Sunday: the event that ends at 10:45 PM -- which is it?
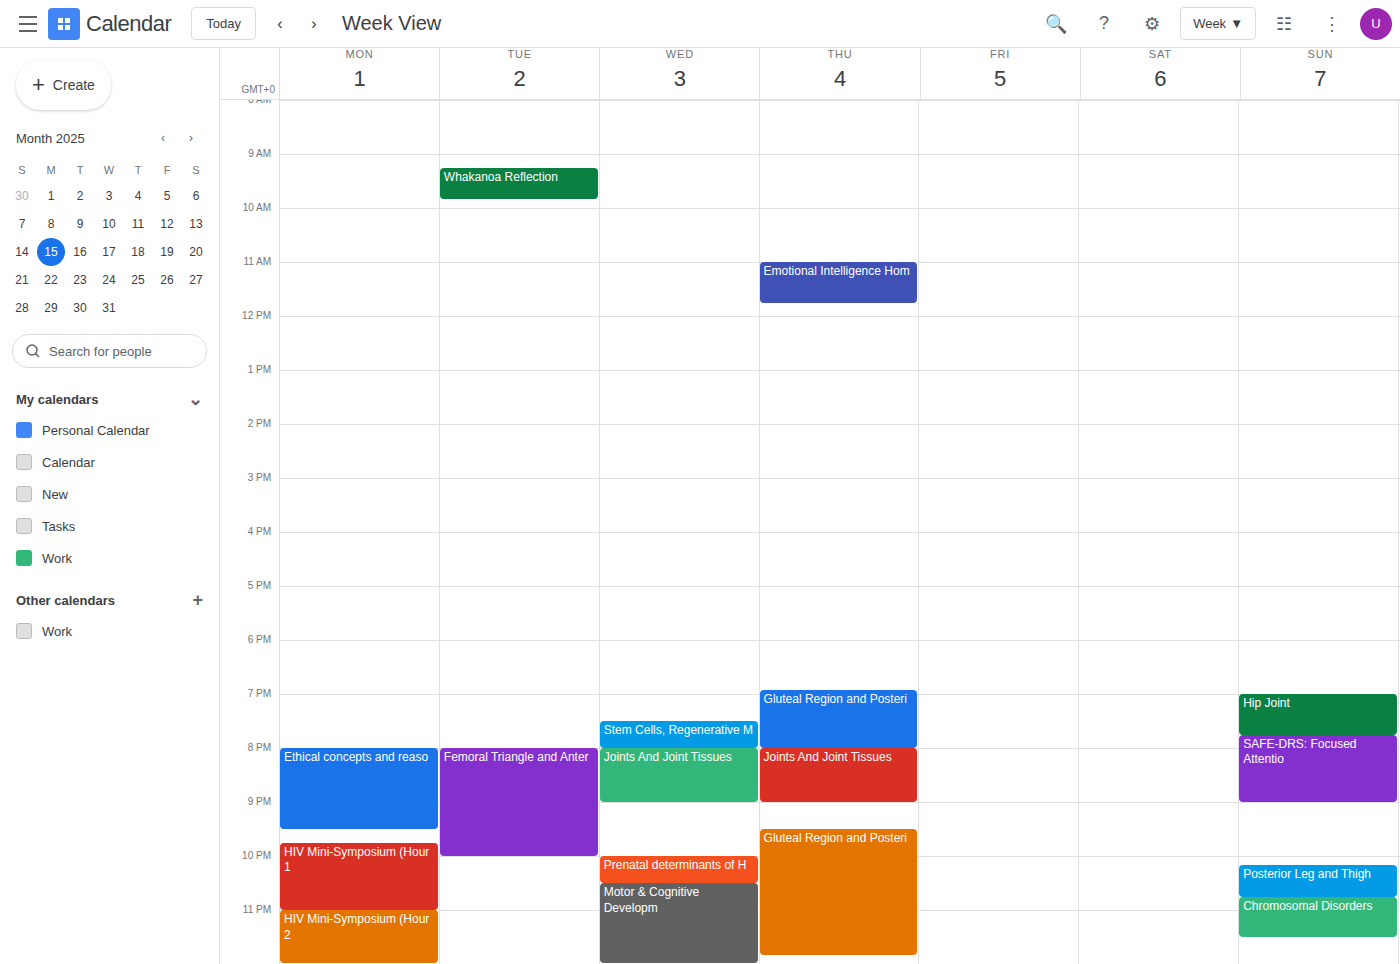
"Posterior Leg and Thigh"